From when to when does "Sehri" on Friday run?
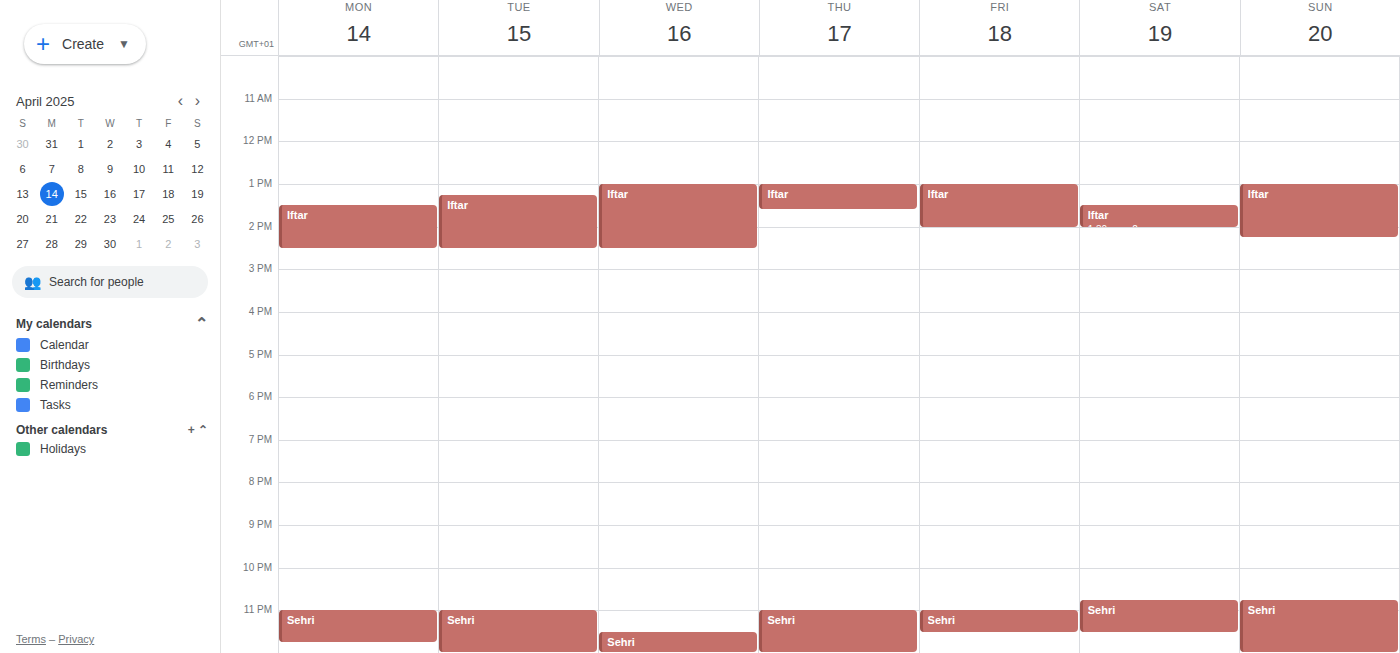
11:00 PM to 11:30 PM